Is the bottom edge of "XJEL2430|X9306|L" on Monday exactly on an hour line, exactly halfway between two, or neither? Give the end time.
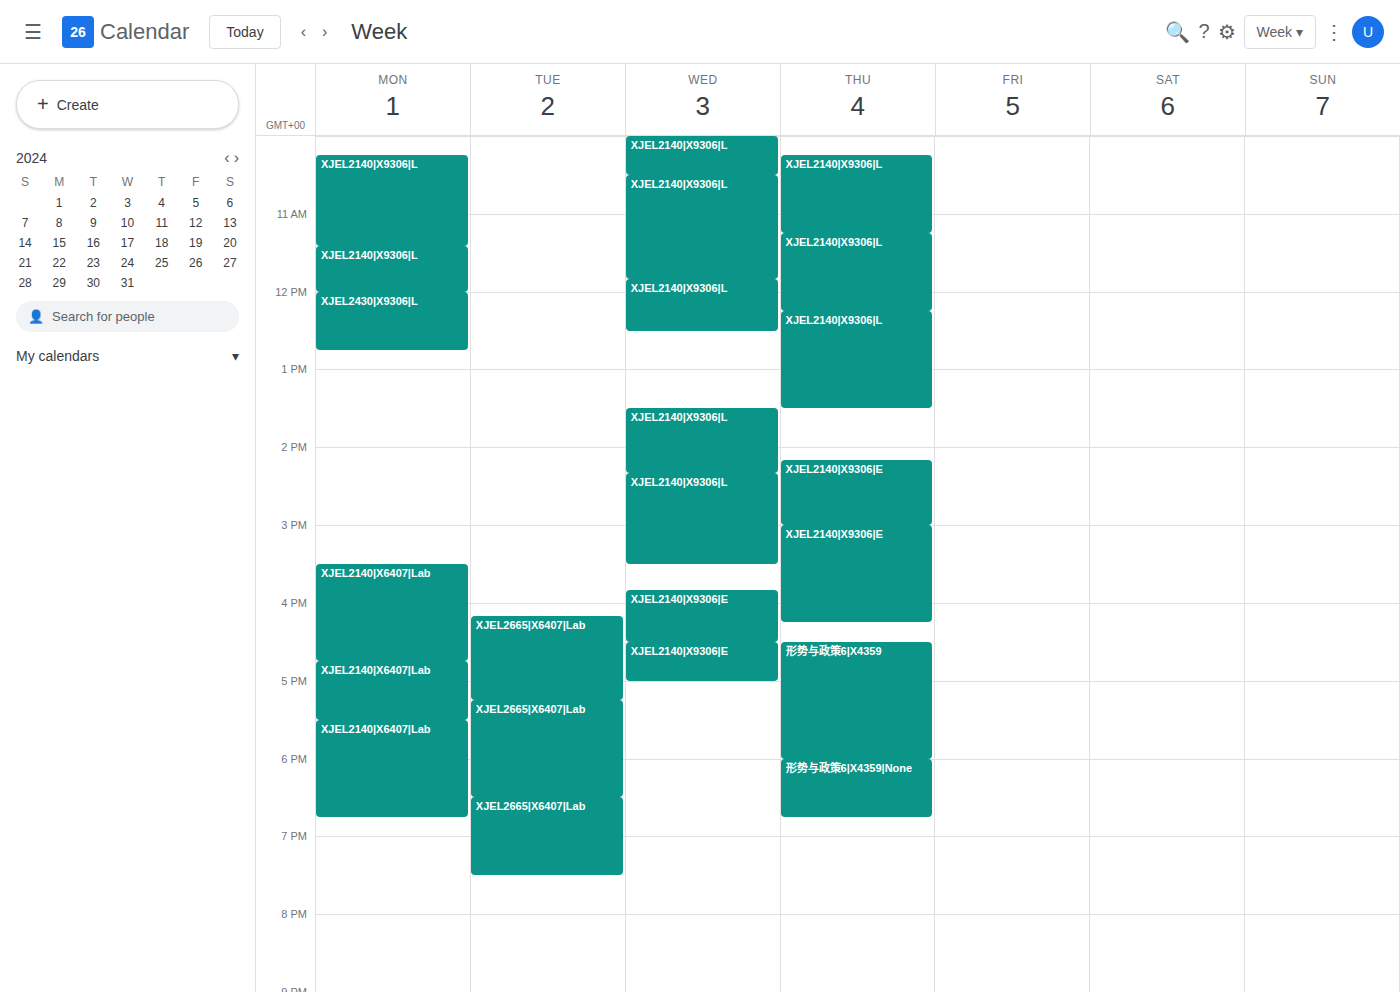
12:45 PM -- neither: three quarters of the way from the 12 PM line to the 1 PM line.